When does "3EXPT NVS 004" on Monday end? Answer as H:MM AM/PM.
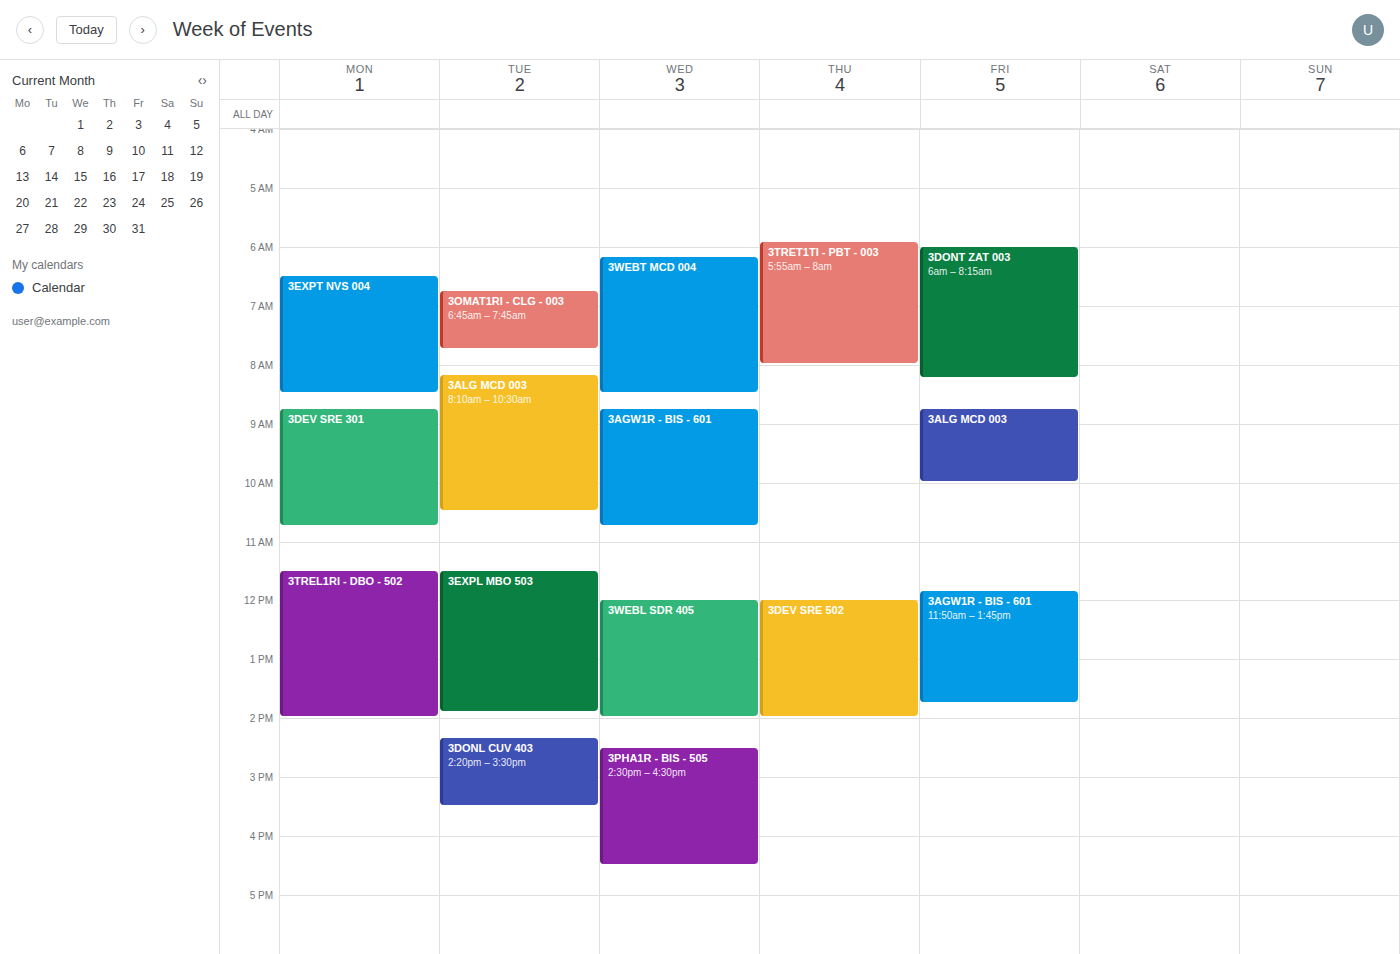
8:30 AM